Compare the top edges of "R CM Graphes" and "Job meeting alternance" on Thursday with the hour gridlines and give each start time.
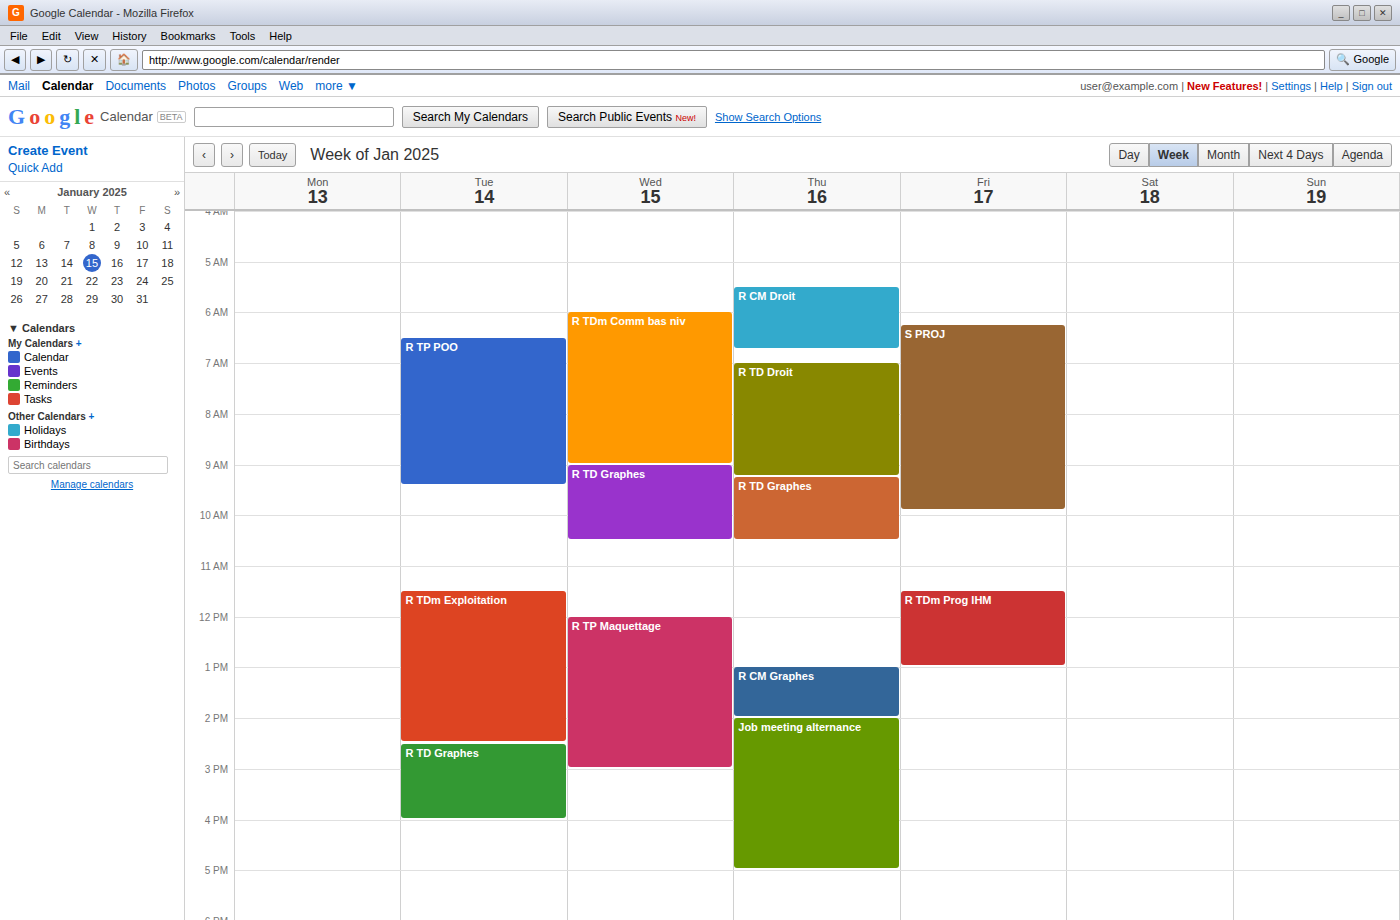
"R CM Graphes": 1:00 PM, exactly on the 1 PM line. "Job meeting alternance": 2:00 PM, exactly on the 2 PM line.